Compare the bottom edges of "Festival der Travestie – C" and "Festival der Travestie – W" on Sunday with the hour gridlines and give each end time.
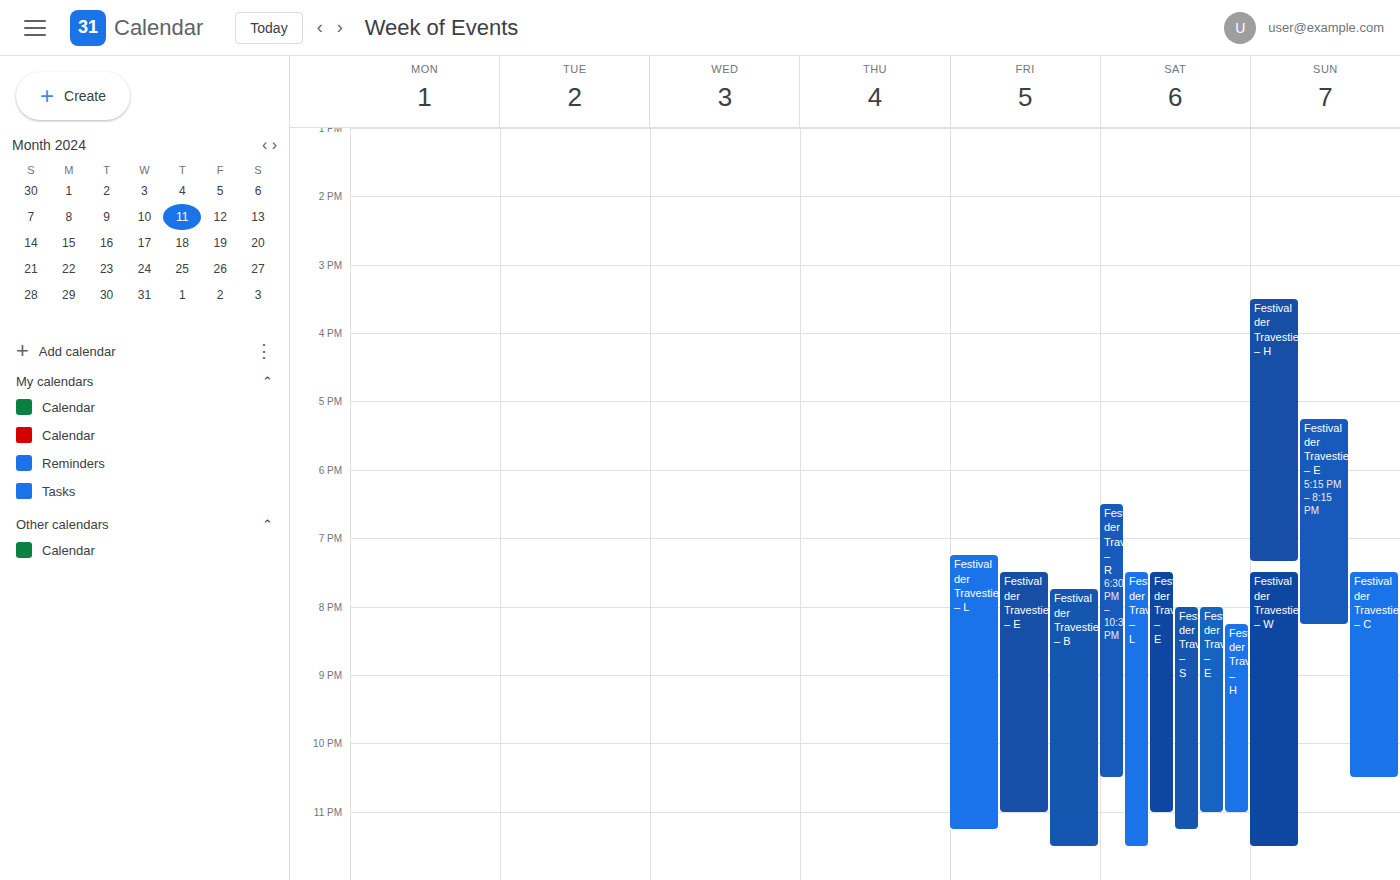
"Festival der Travestie – C": 10:30 PM, halfway between the 10 PM and 11 PM lines. "Festival der Travestie – W": 11:30 PM, halfway between the 11 PM and 12 AM lines.